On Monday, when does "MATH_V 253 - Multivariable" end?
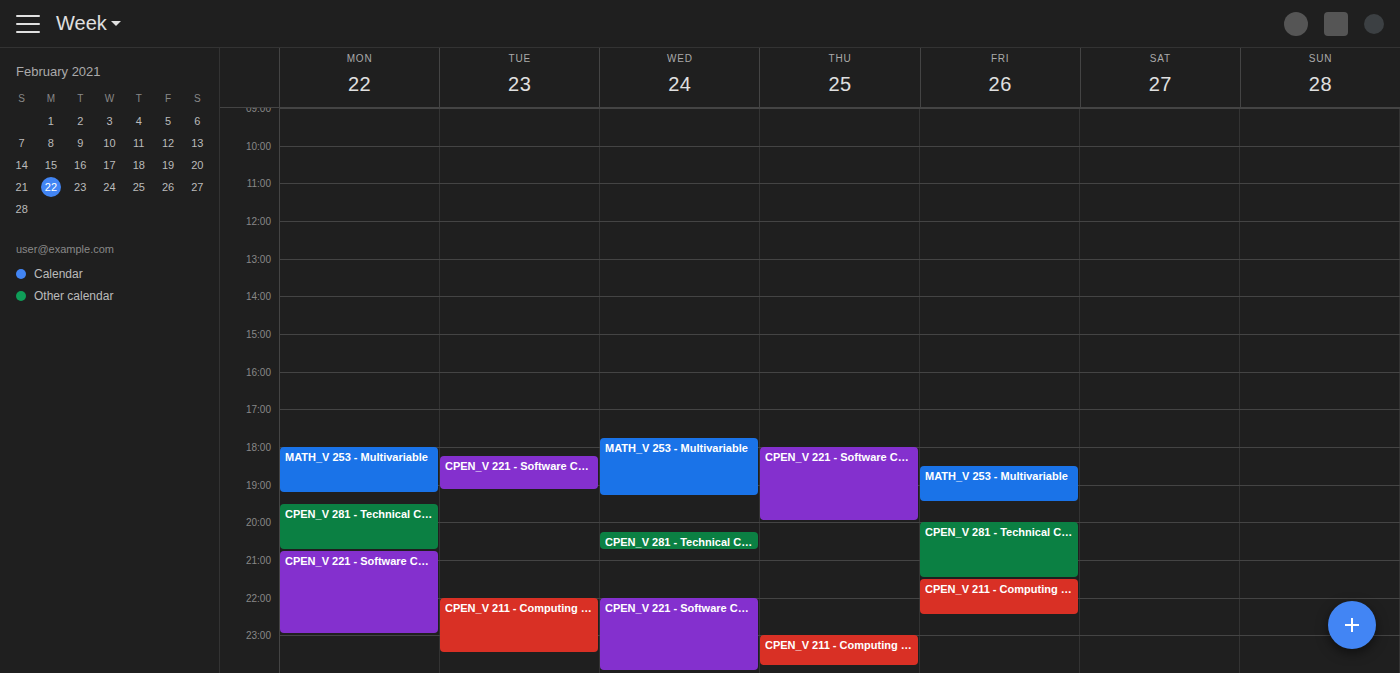
19:15